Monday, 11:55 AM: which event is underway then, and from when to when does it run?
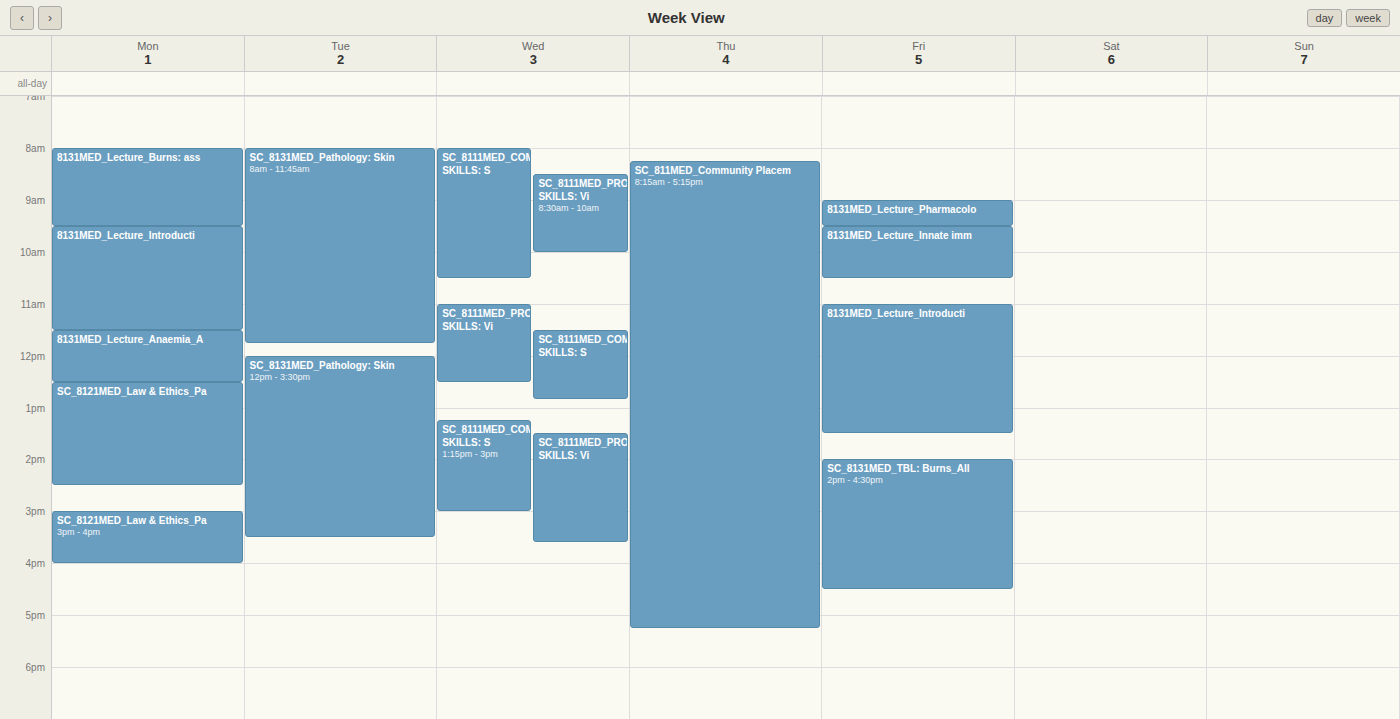
"8131MED_Lecture_Anaemia_A", 11:30 AM to 12:30 PM